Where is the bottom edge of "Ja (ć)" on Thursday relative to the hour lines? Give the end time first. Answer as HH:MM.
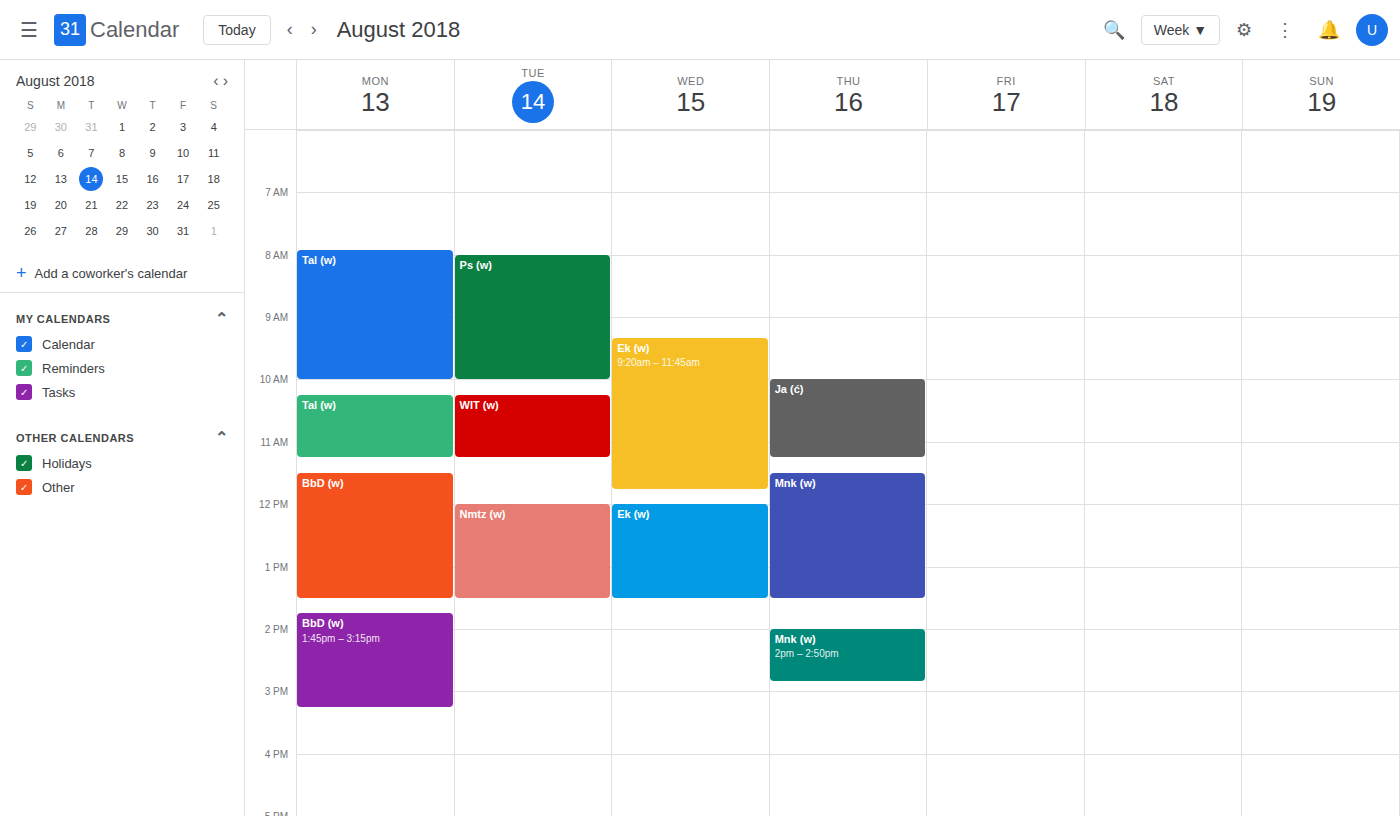
11:15 -- neither: a quarter of the way from the 11:00 line to the 12:00 line.